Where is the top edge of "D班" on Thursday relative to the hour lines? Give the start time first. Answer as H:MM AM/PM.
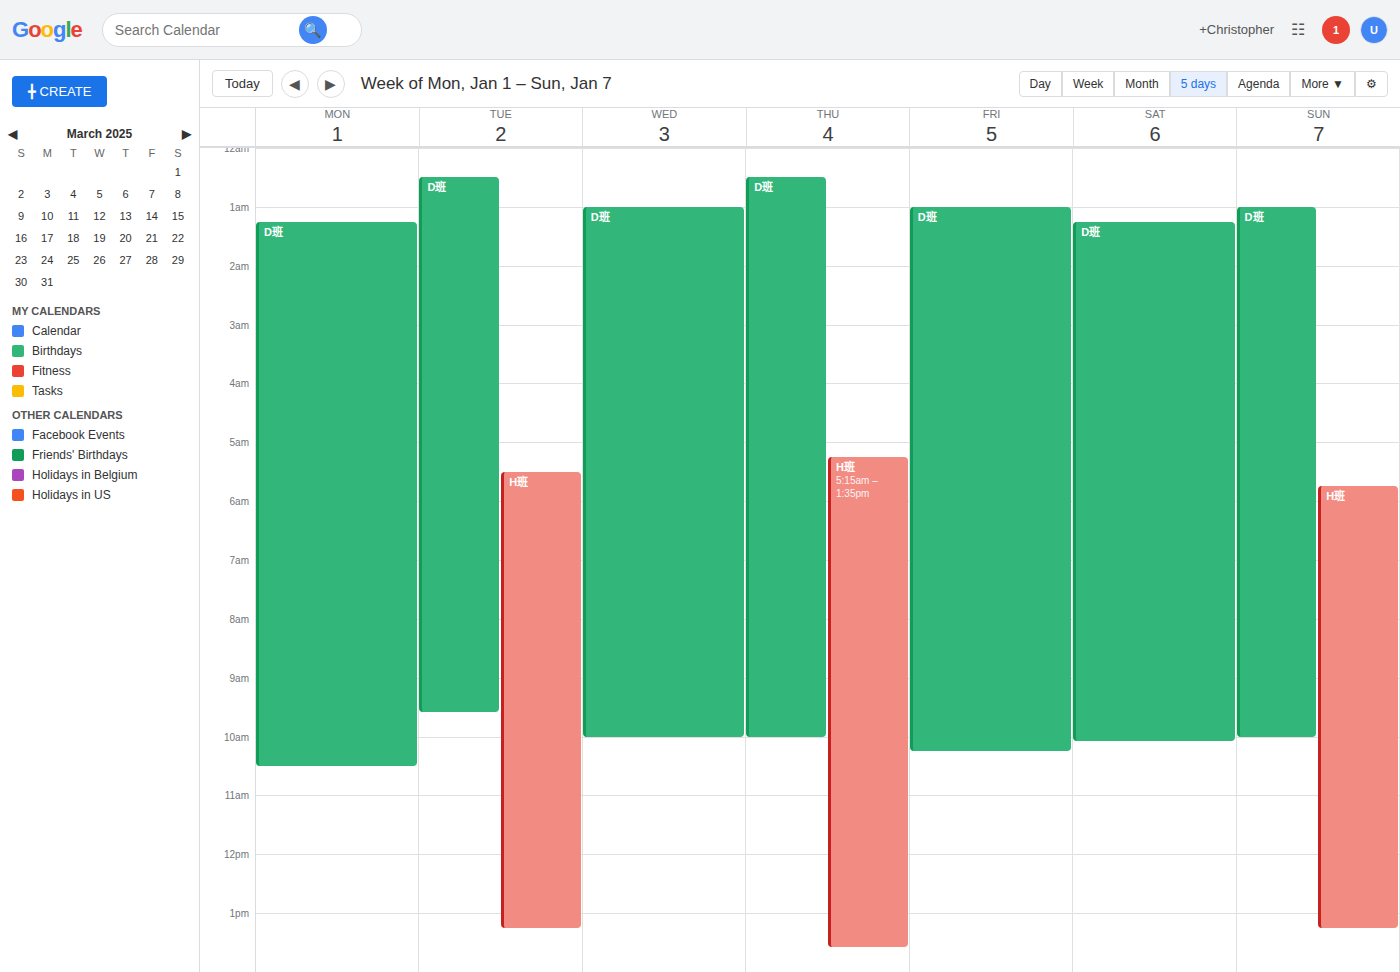
12:30 AM -- halfway between the 12 AM and 1 AM lines.